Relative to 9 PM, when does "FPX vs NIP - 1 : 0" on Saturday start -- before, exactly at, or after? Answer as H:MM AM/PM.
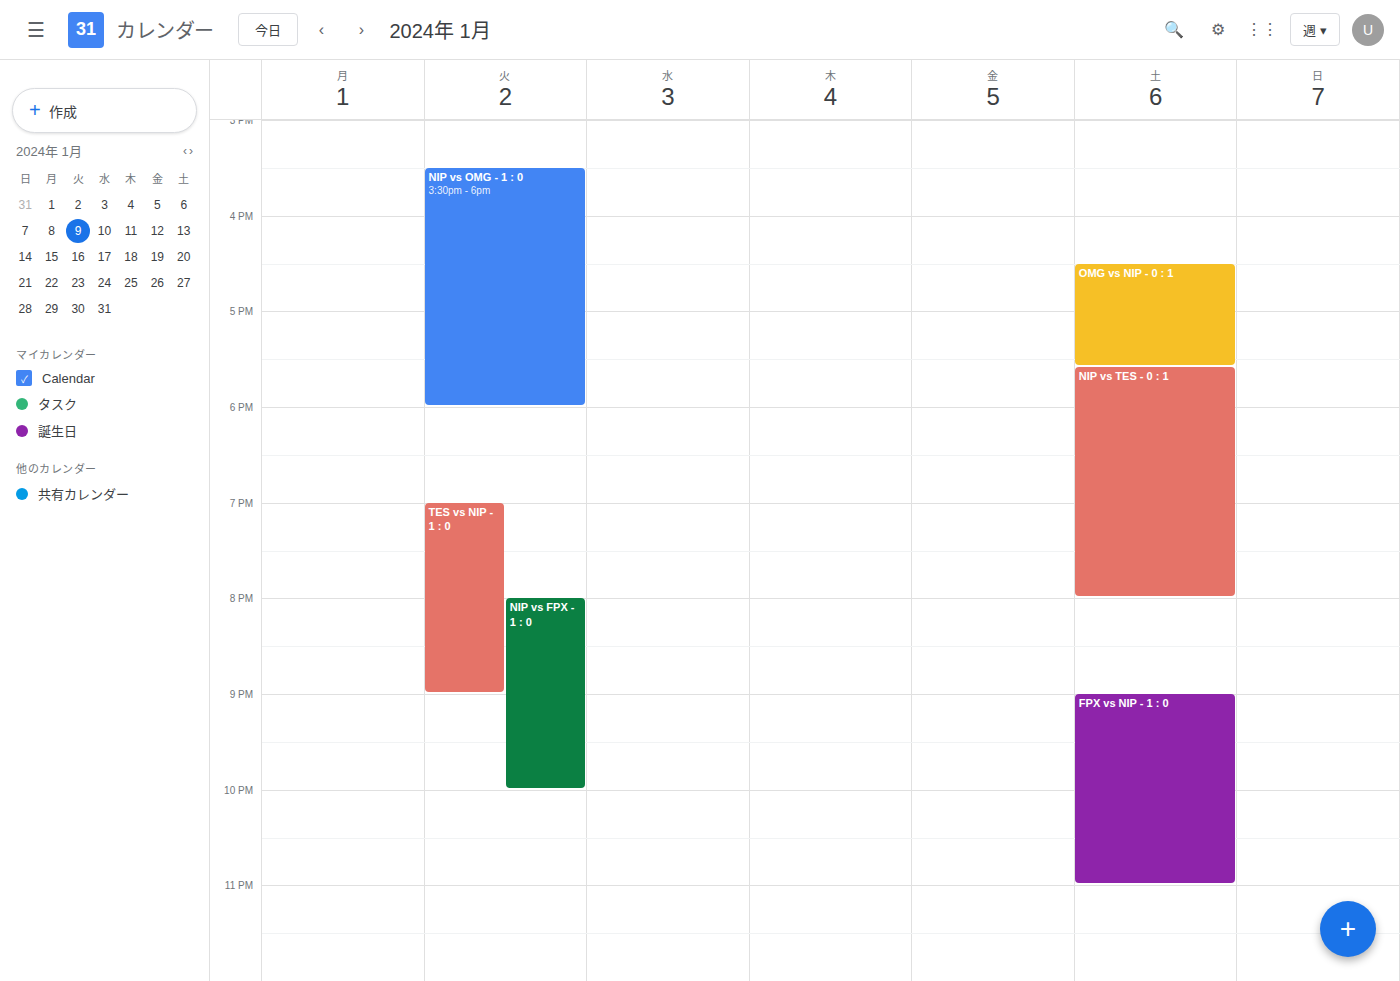
9:00 PM -- exactly at 9 PM, on the 9 PM line.